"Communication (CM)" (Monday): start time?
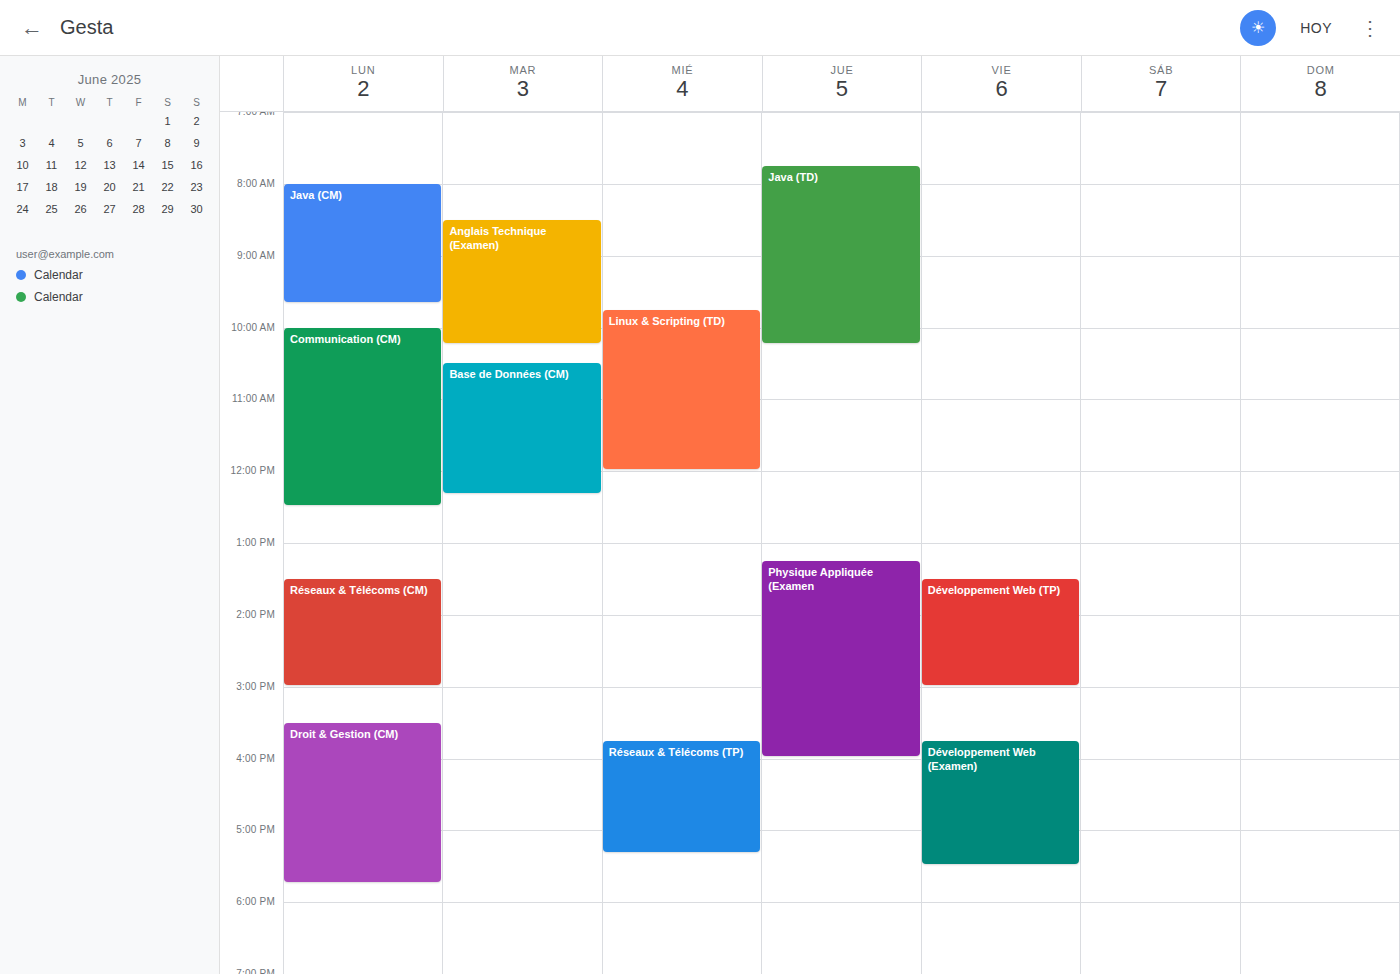
10:00 AM